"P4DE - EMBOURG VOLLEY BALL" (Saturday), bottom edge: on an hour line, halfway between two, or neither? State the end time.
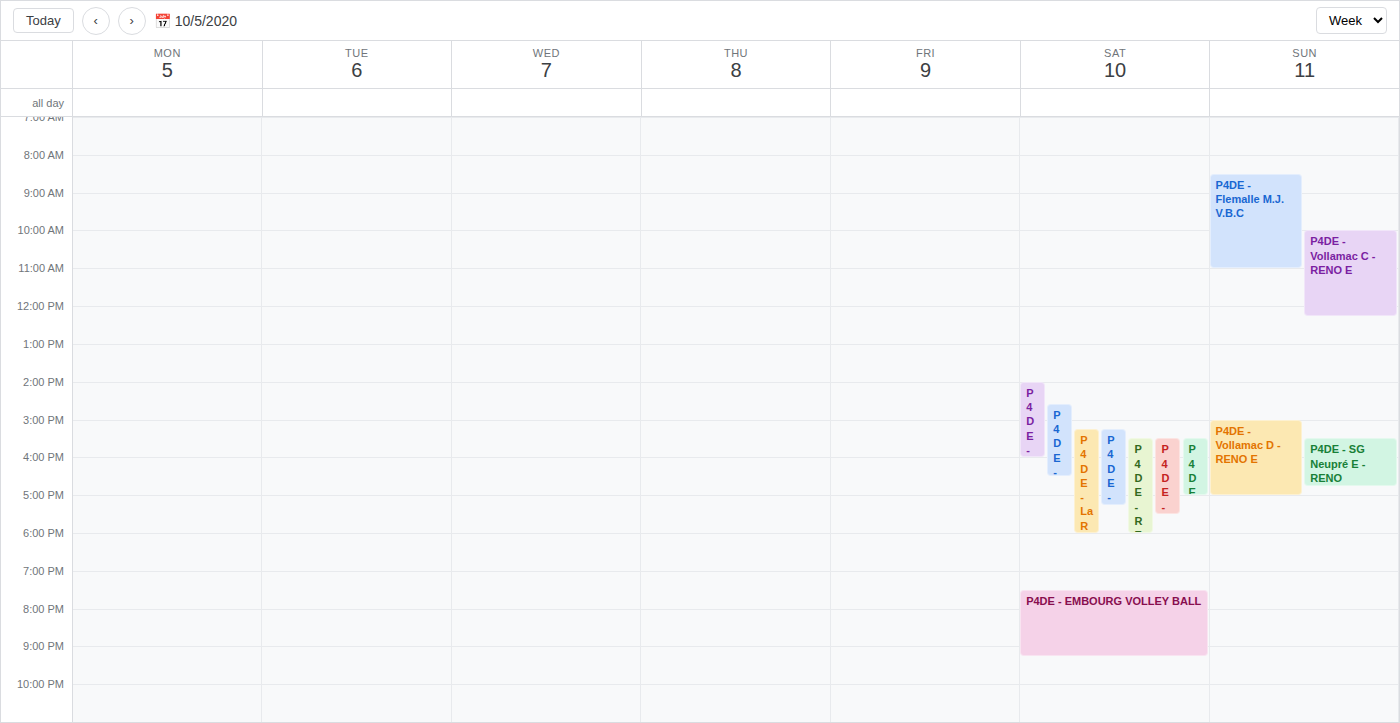
9:15 PM -- neither: a quarter of the way from the 9 PM line to the 10 PM line.